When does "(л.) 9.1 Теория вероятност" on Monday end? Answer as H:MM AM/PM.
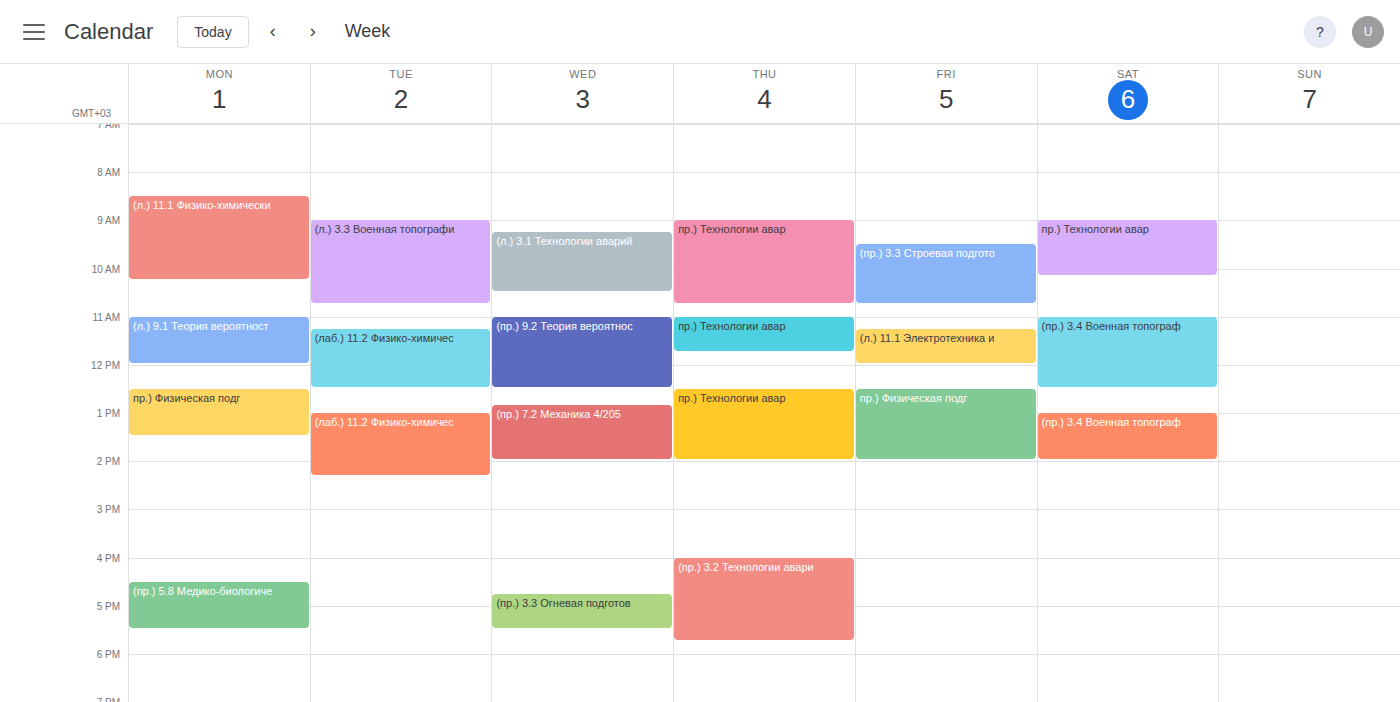
12:00 PM